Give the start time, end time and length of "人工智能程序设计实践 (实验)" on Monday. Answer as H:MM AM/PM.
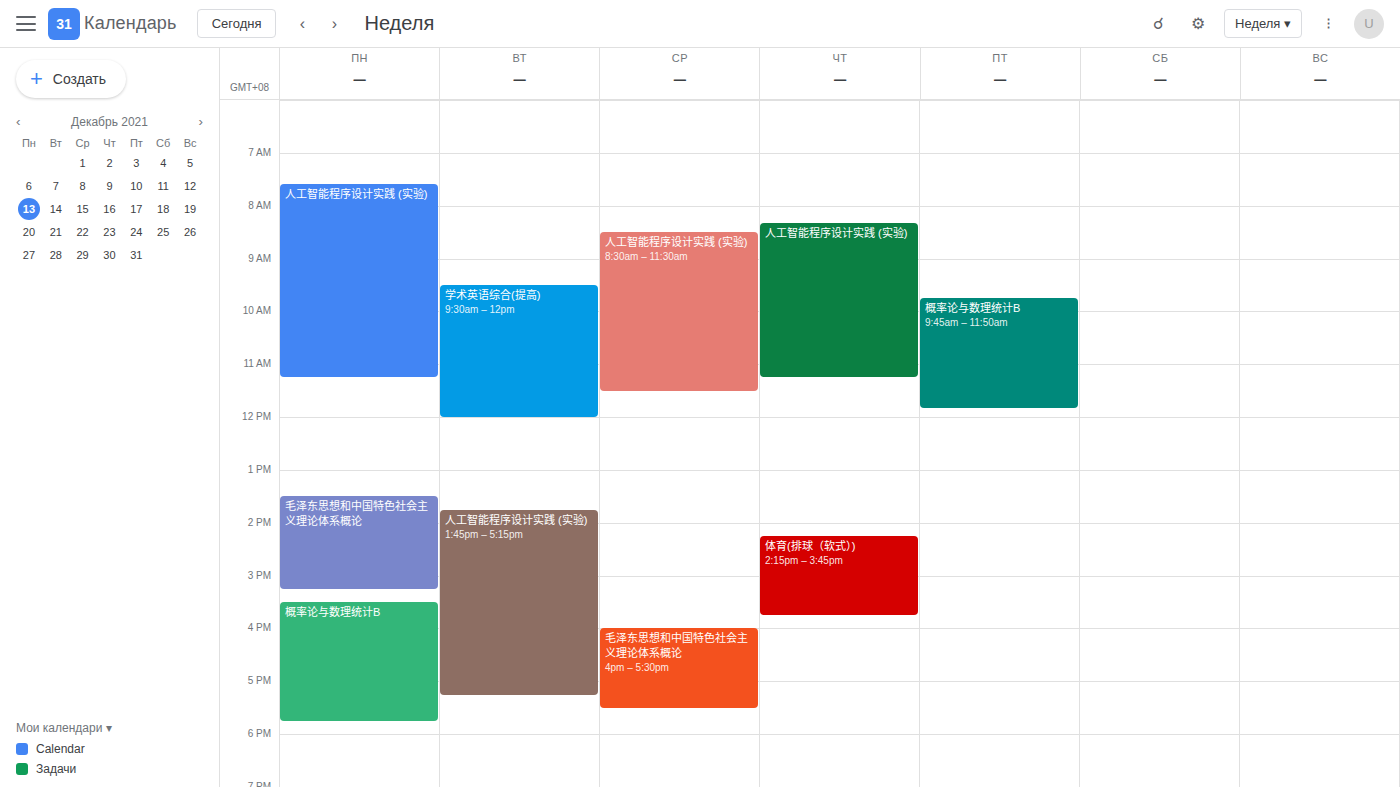
7:35 AM to 11:15 AM, 3 hours 40 minutes